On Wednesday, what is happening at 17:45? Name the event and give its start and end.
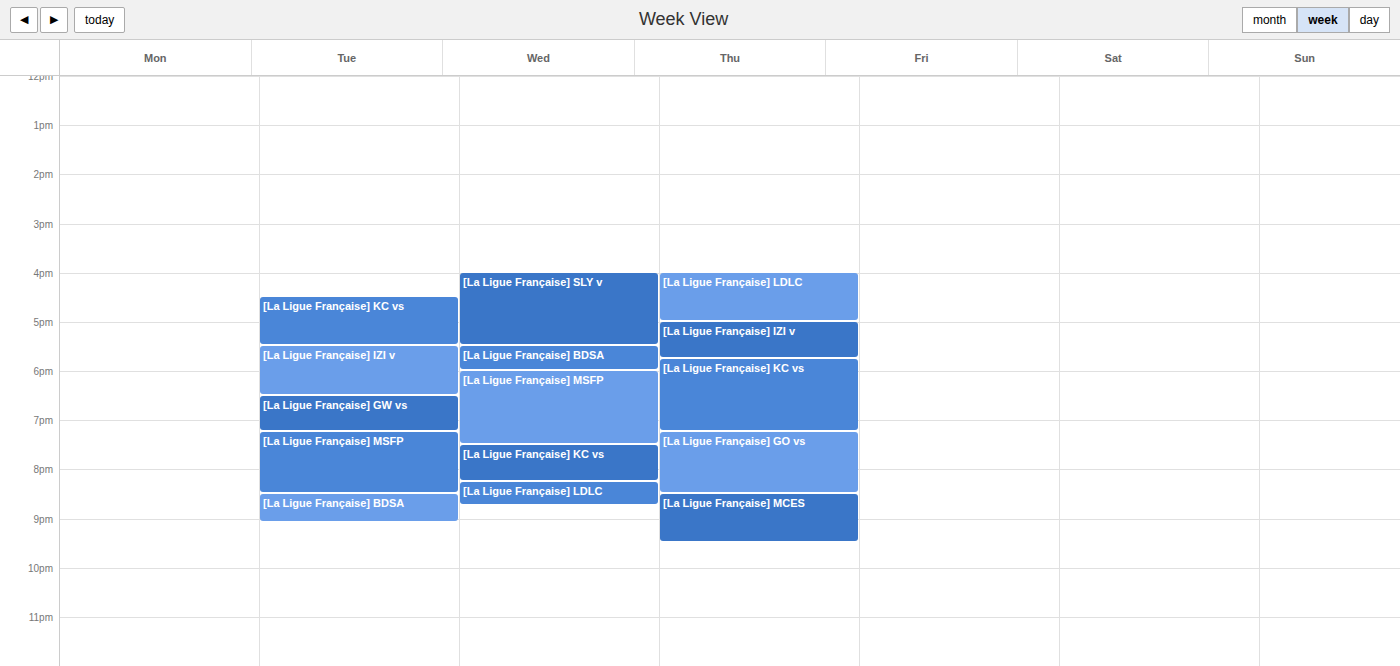
"[La Ligue Française] BDSA", 17:30 to 18:00